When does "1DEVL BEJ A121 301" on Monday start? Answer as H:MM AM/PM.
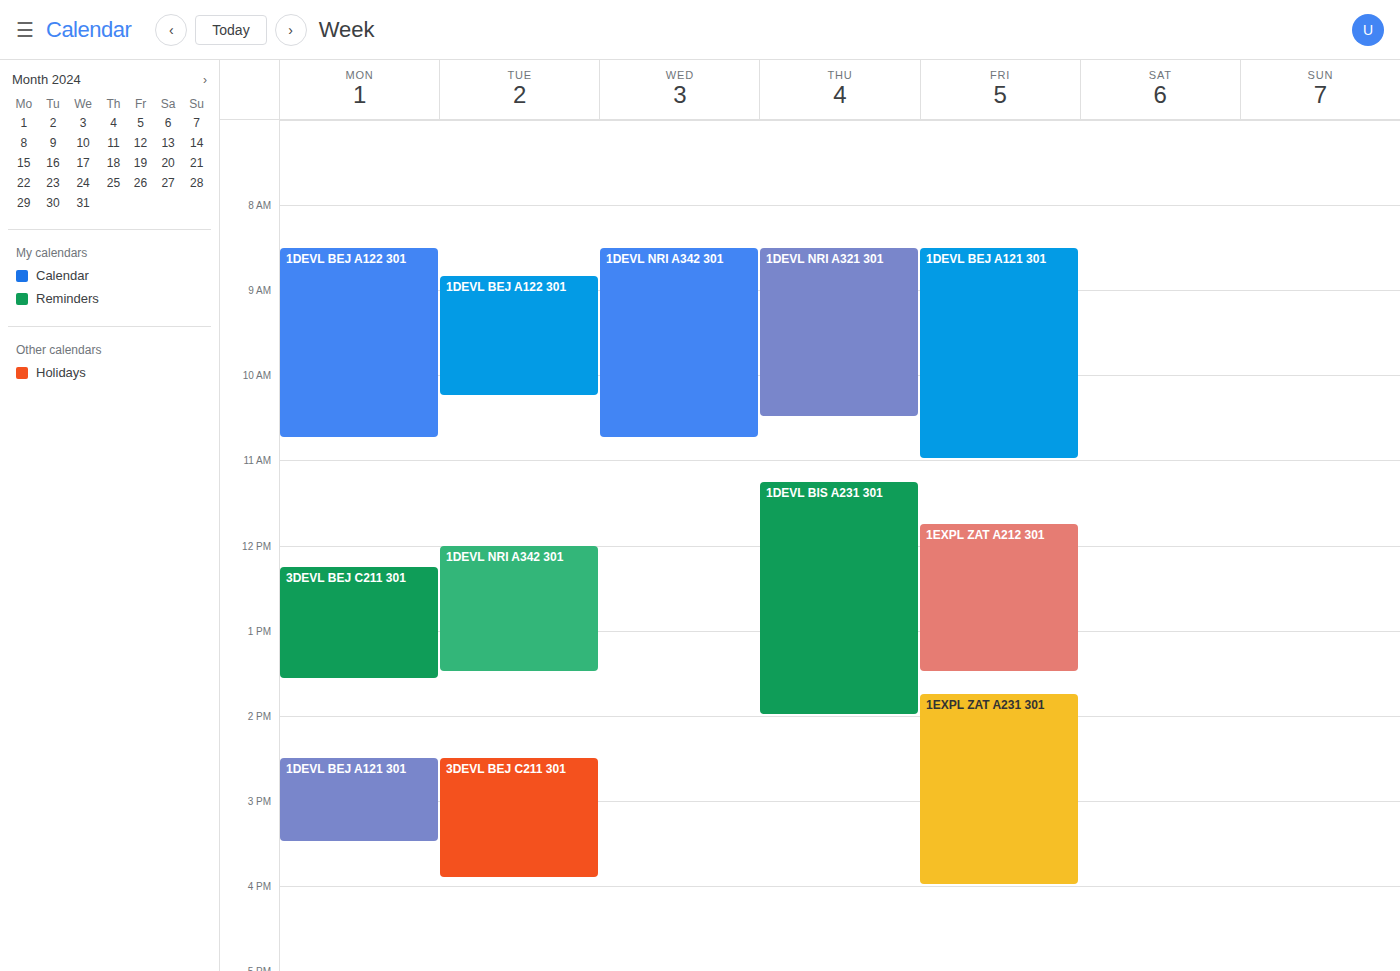
2:30 PM